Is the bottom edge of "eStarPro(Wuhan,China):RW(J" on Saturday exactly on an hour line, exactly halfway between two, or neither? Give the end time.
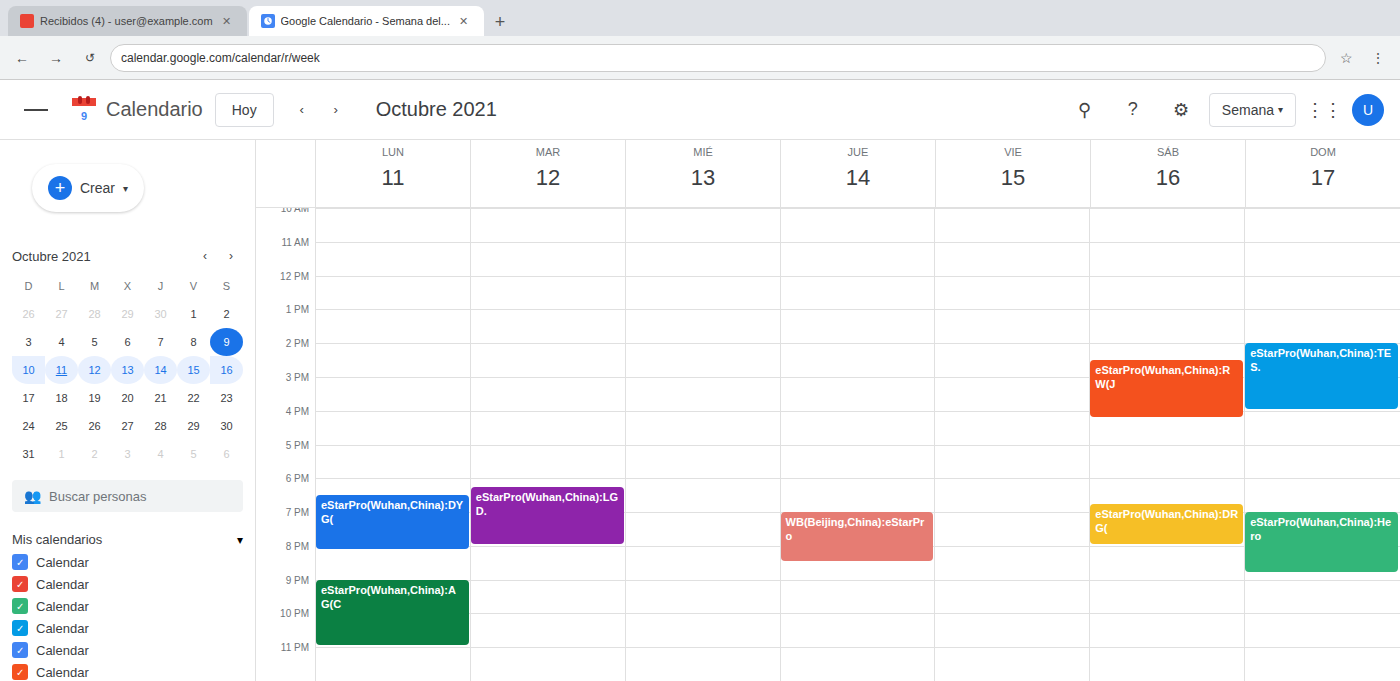
4:15 PM -- neither: a quarter of the way from the 4 PM line to the 5 PM line.